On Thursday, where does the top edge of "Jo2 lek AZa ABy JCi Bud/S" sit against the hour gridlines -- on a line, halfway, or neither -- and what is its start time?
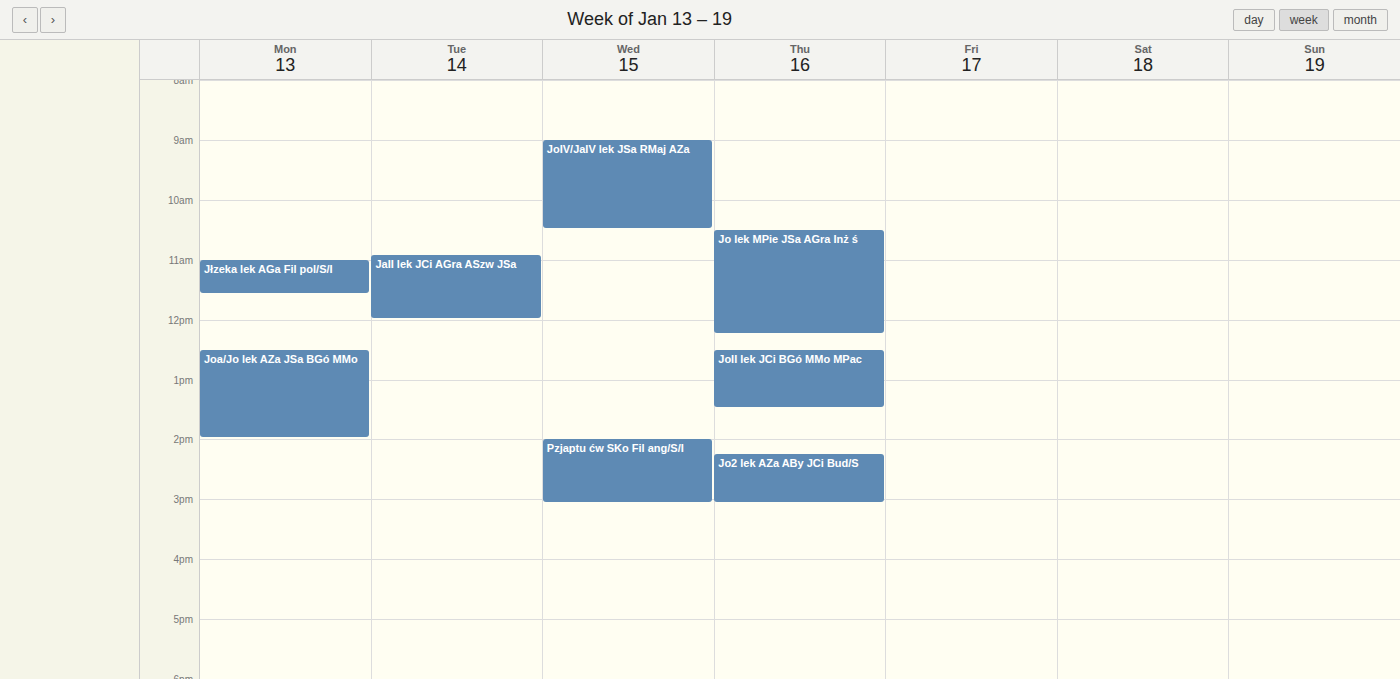
2:15 PM -- neither: a quarter of the way from the 2 PM line to the 3 PM line.